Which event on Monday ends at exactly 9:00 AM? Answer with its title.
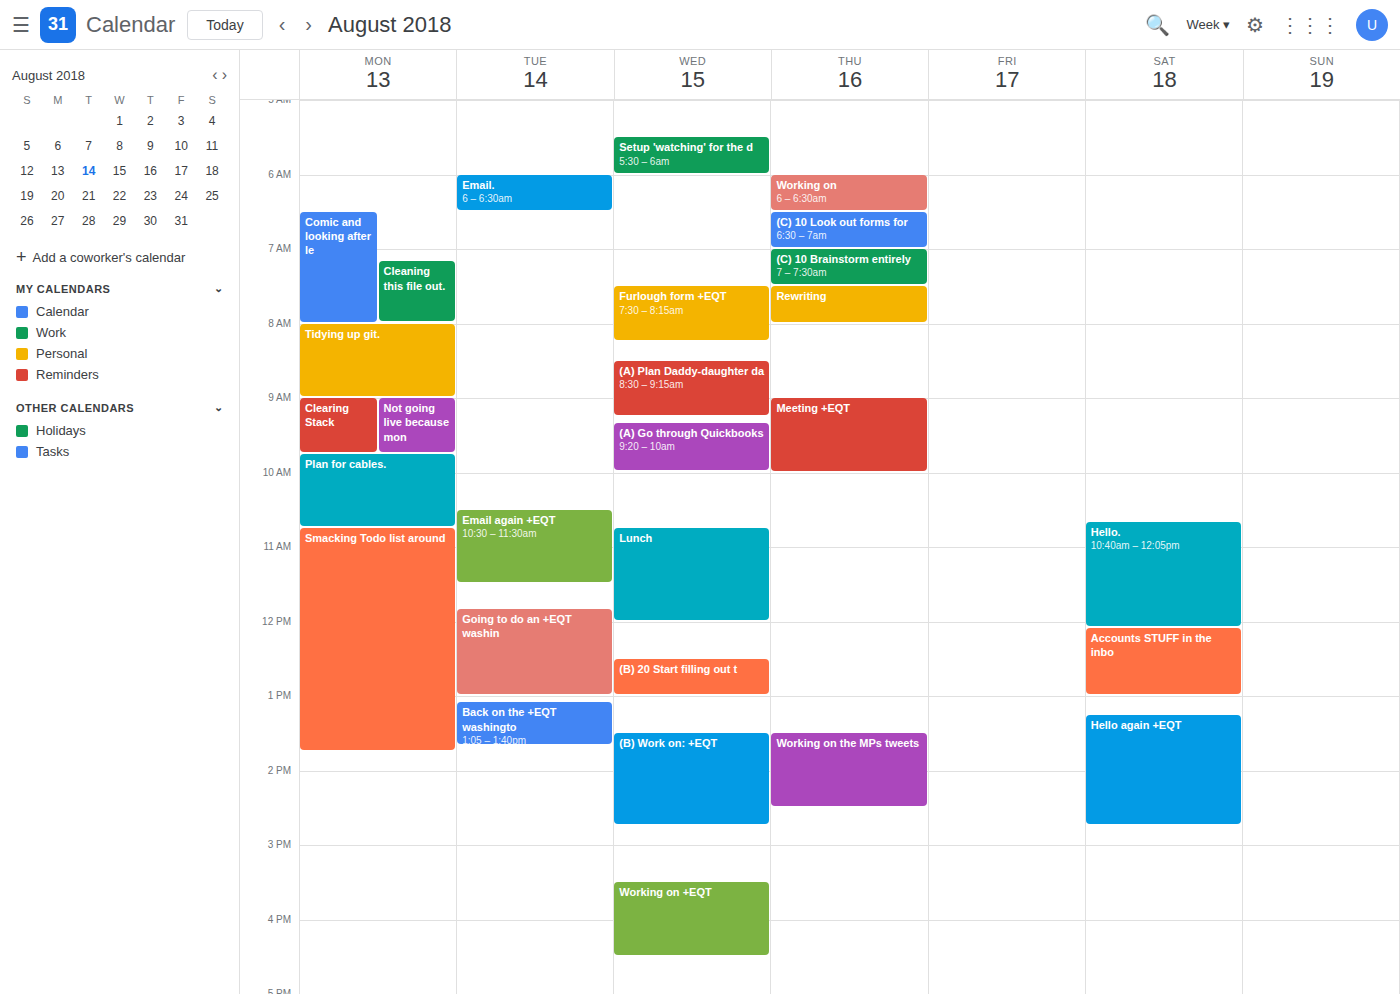
"Tidying up git."